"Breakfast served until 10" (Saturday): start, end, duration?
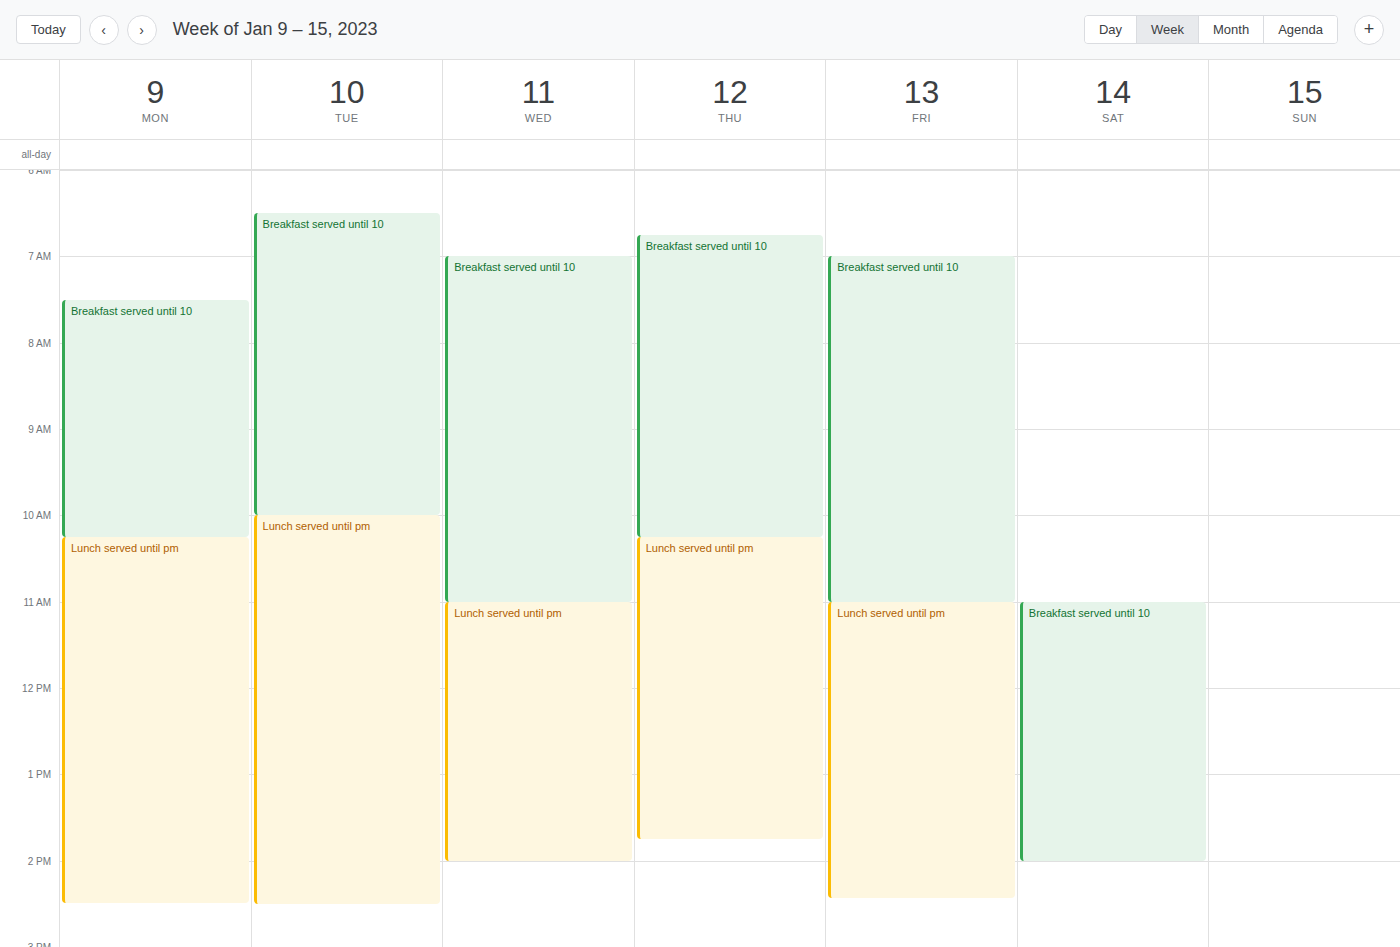
11:00 AM to 2:00 PM, 3 hours